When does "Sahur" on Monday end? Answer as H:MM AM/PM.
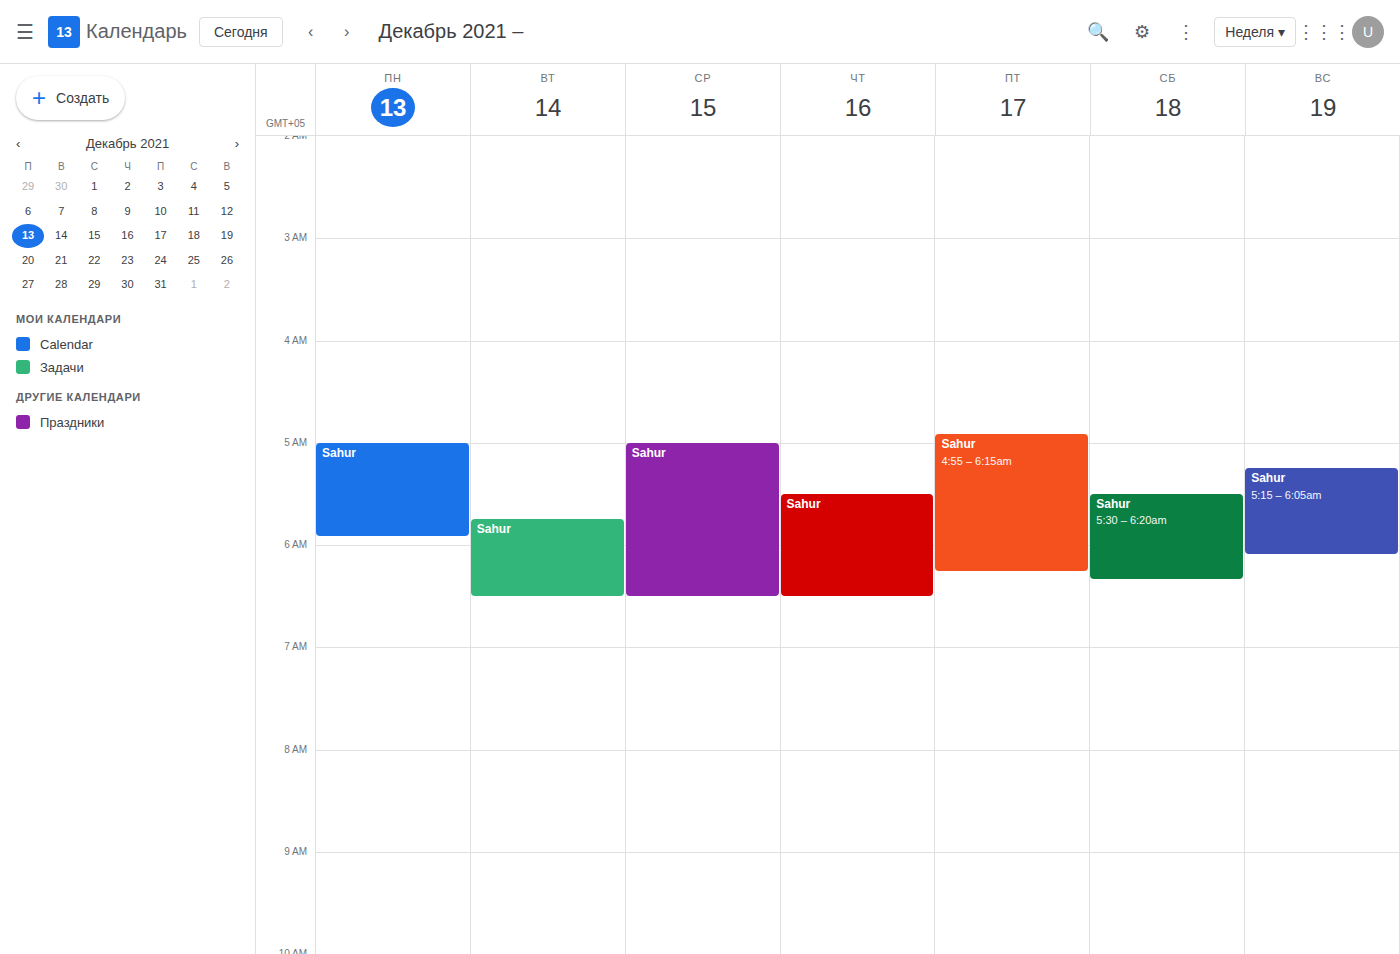
5:55 AM